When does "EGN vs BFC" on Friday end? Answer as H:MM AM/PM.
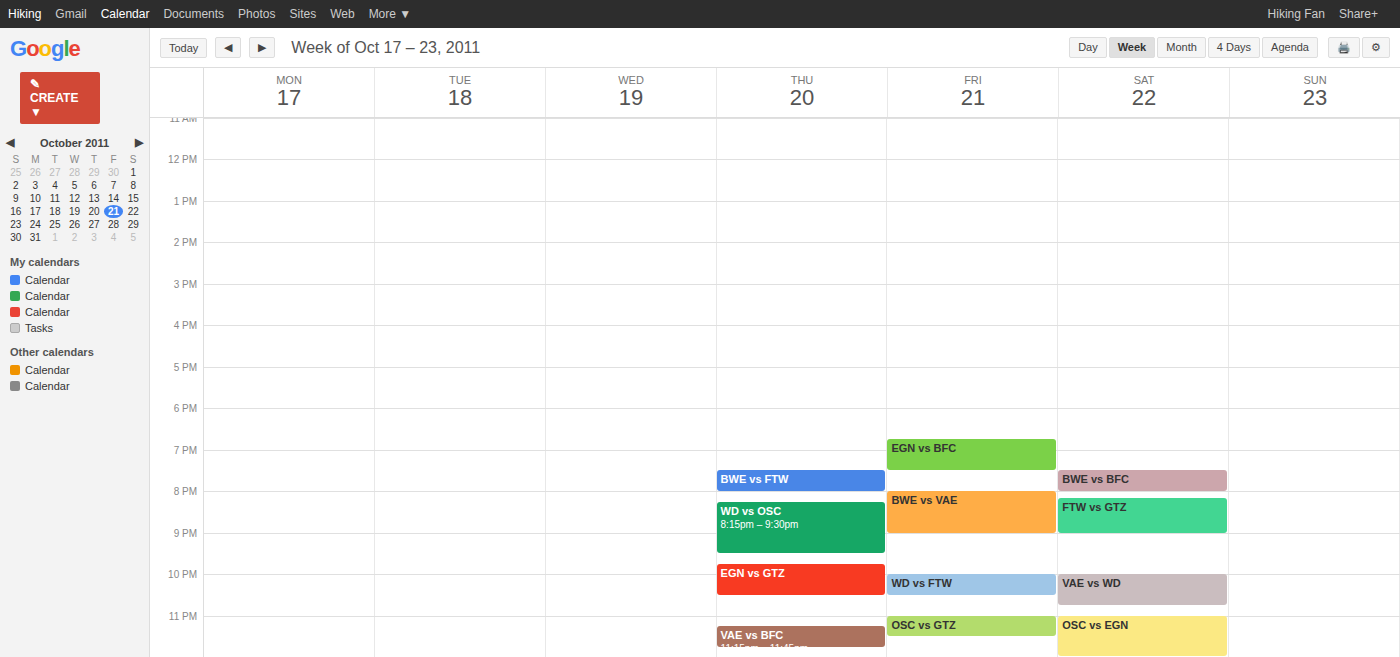
7:30 PM